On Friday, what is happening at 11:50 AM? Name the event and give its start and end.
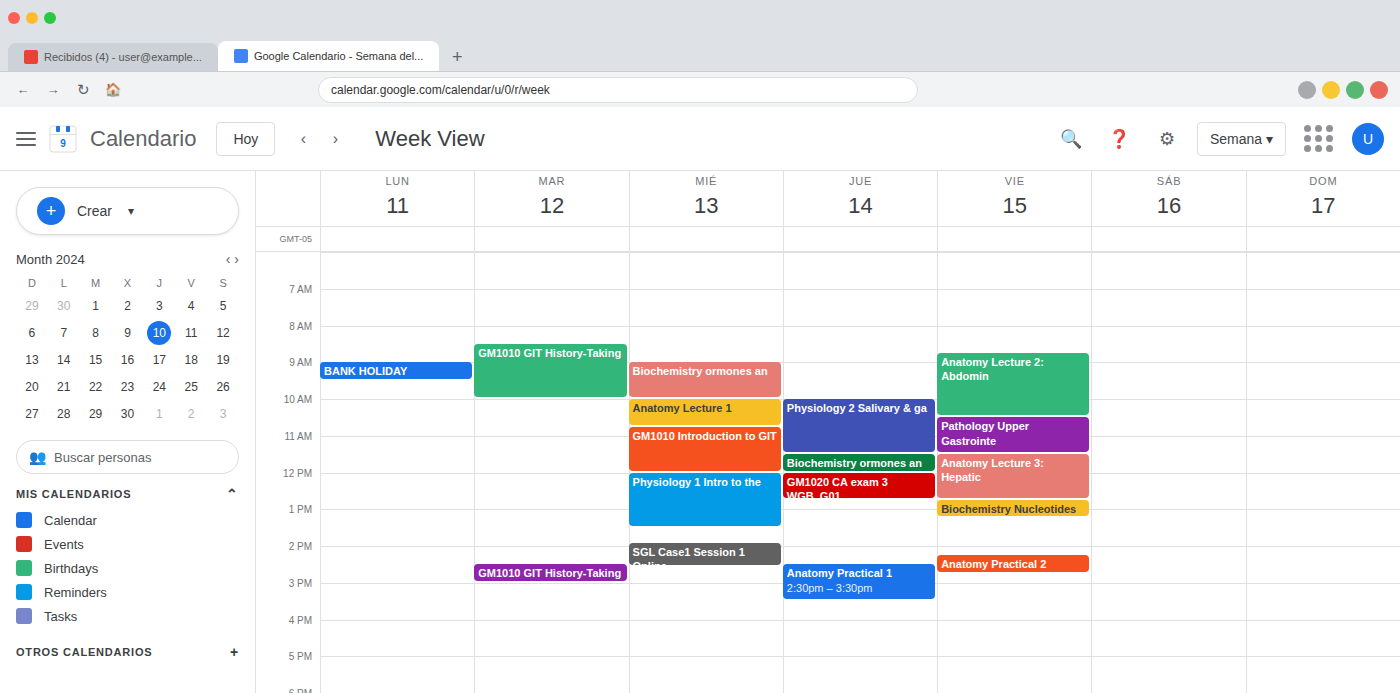
"Anatomy Lecture 3: Hepatic", 11:30 AM to 12:45 PM